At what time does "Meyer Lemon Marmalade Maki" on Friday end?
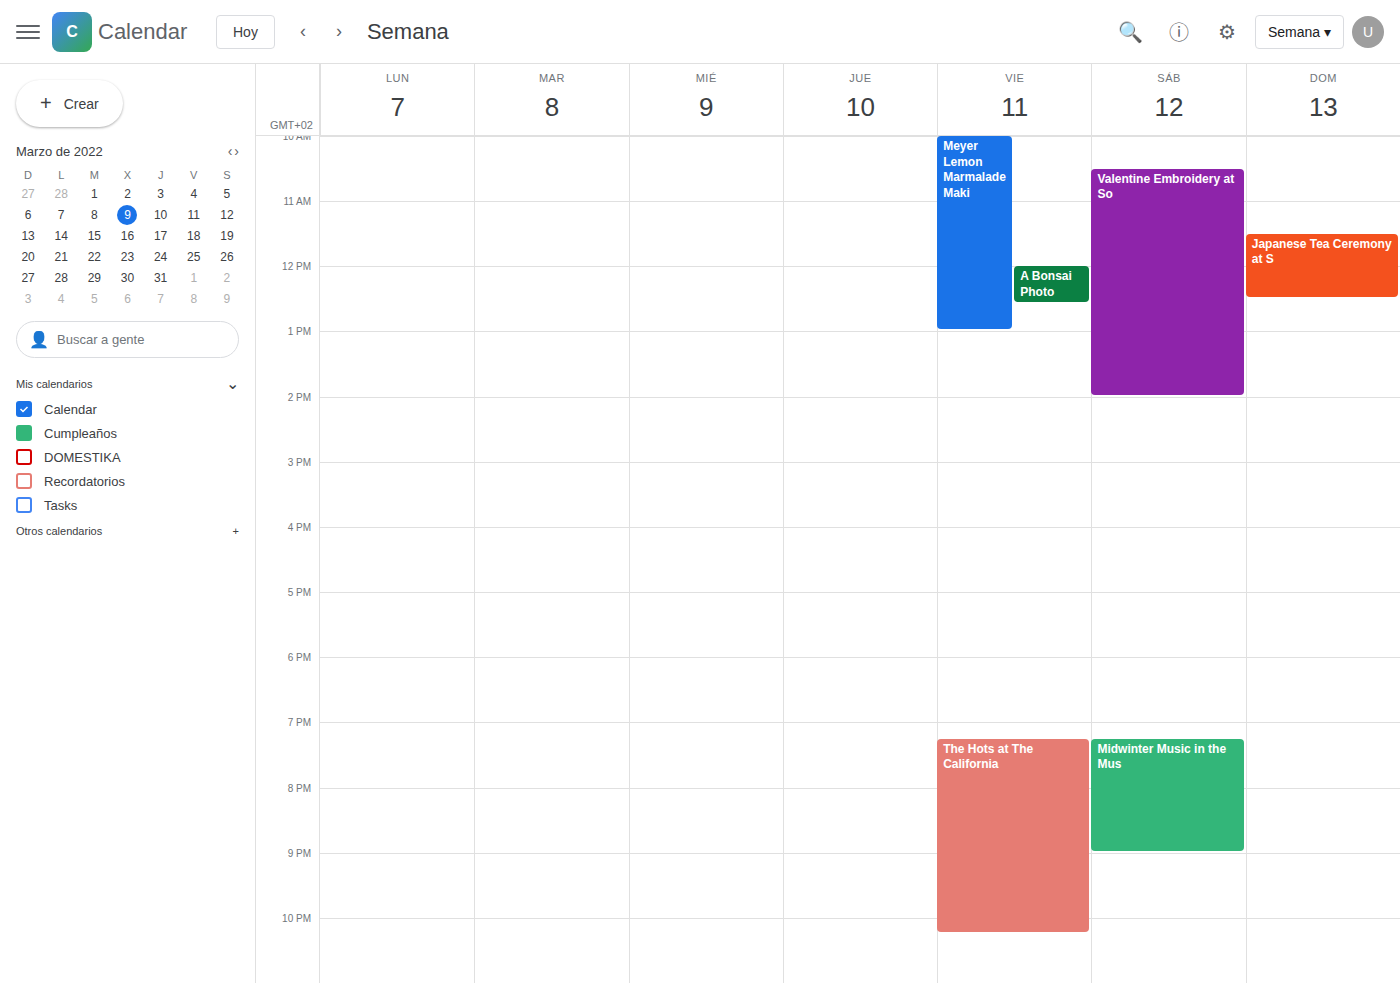
13:00